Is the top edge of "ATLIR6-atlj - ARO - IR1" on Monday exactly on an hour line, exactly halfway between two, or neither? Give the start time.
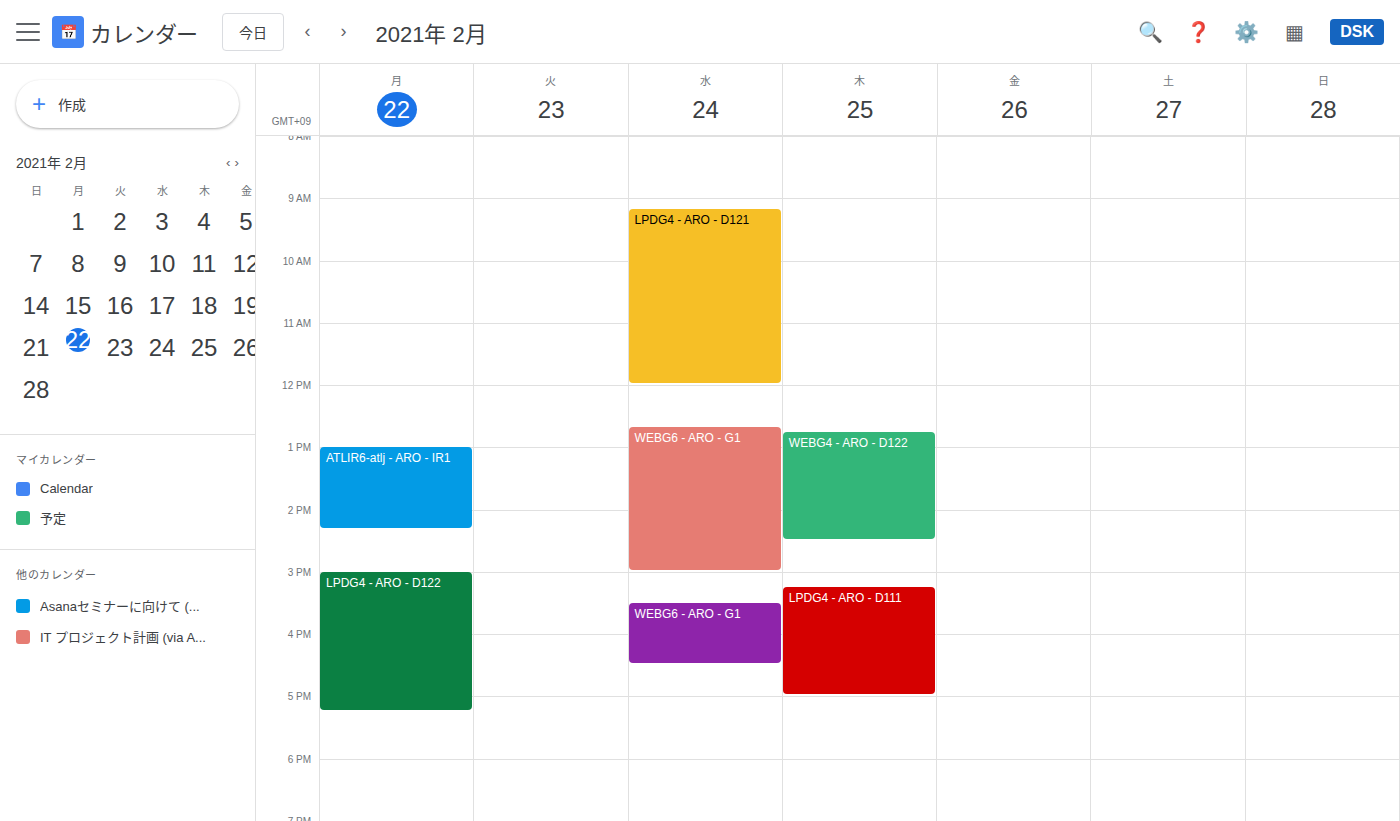
1:00 PM -- exactly on the 1 PM line.